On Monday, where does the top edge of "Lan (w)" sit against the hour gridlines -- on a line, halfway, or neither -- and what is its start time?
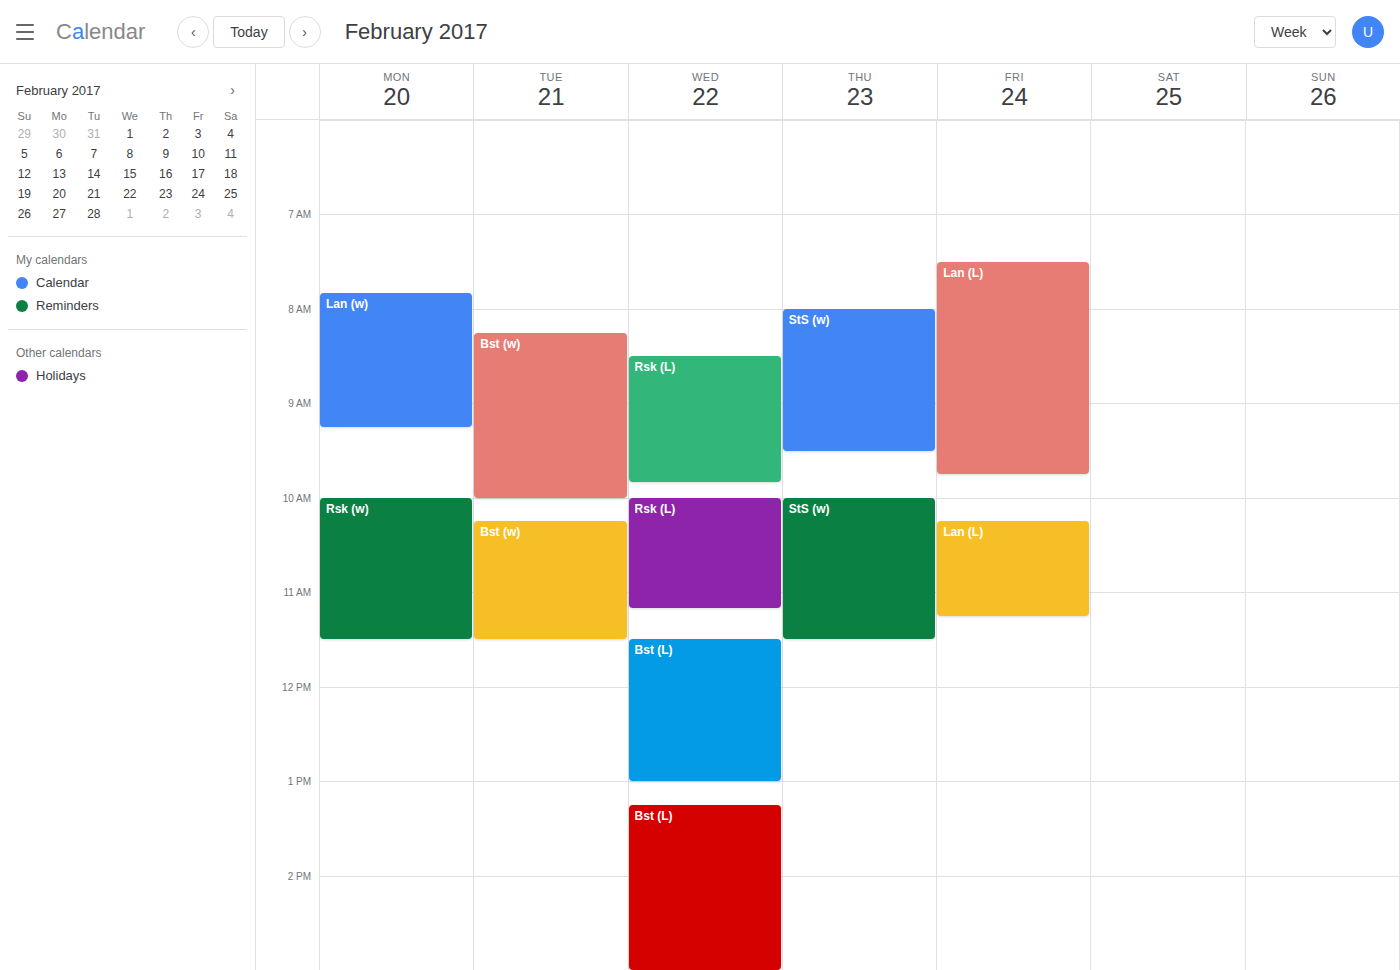
7:50 AM -- neither: 50 minutes below the 7 AM line and 10 minutes above the 8 AM line.